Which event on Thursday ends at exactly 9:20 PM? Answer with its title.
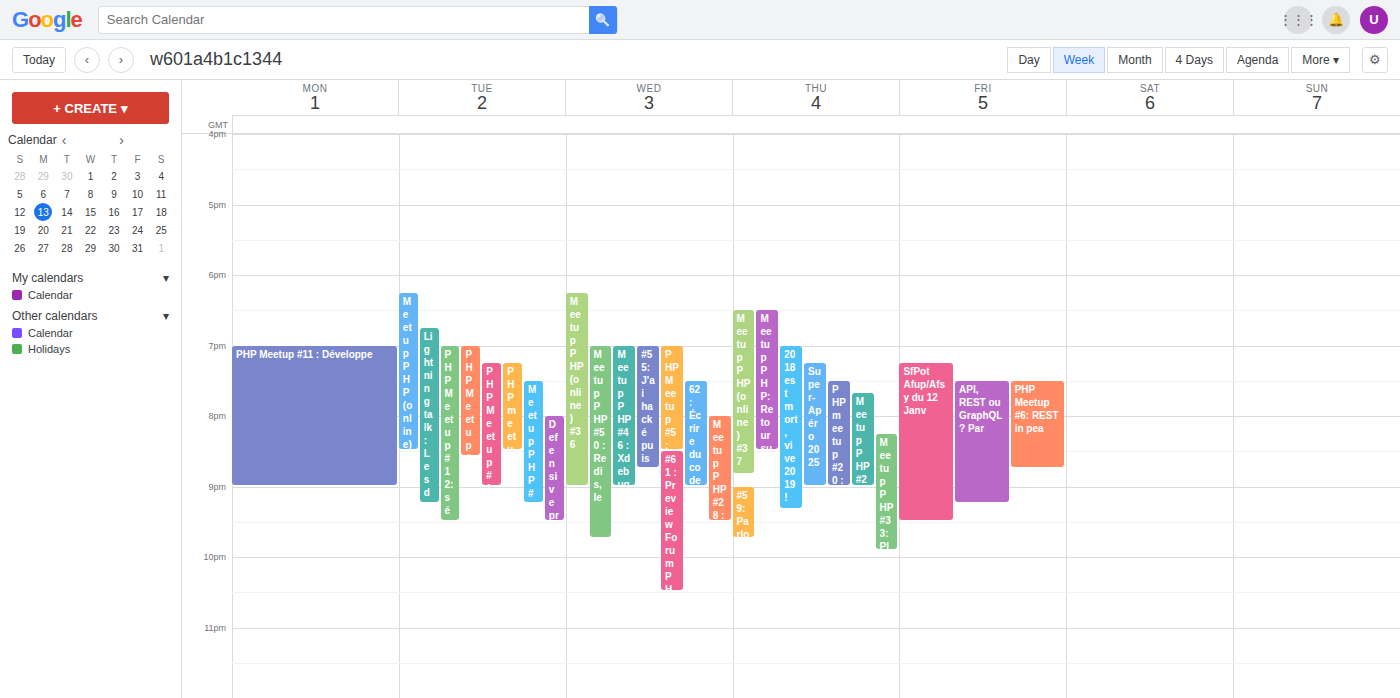
"2018 est mort, vive 2019 !"